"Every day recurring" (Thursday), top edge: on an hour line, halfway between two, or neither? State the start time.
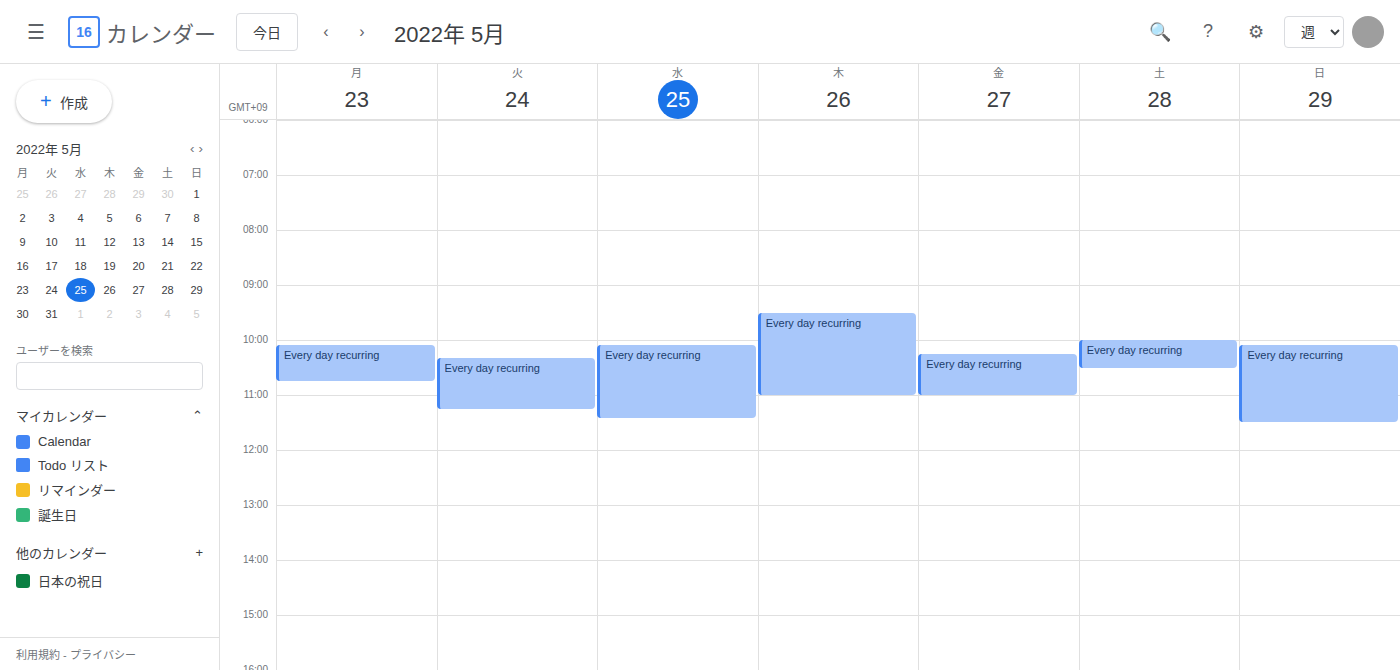
9:30 AM -- halfway between the 9 AM and 10 AM lines.